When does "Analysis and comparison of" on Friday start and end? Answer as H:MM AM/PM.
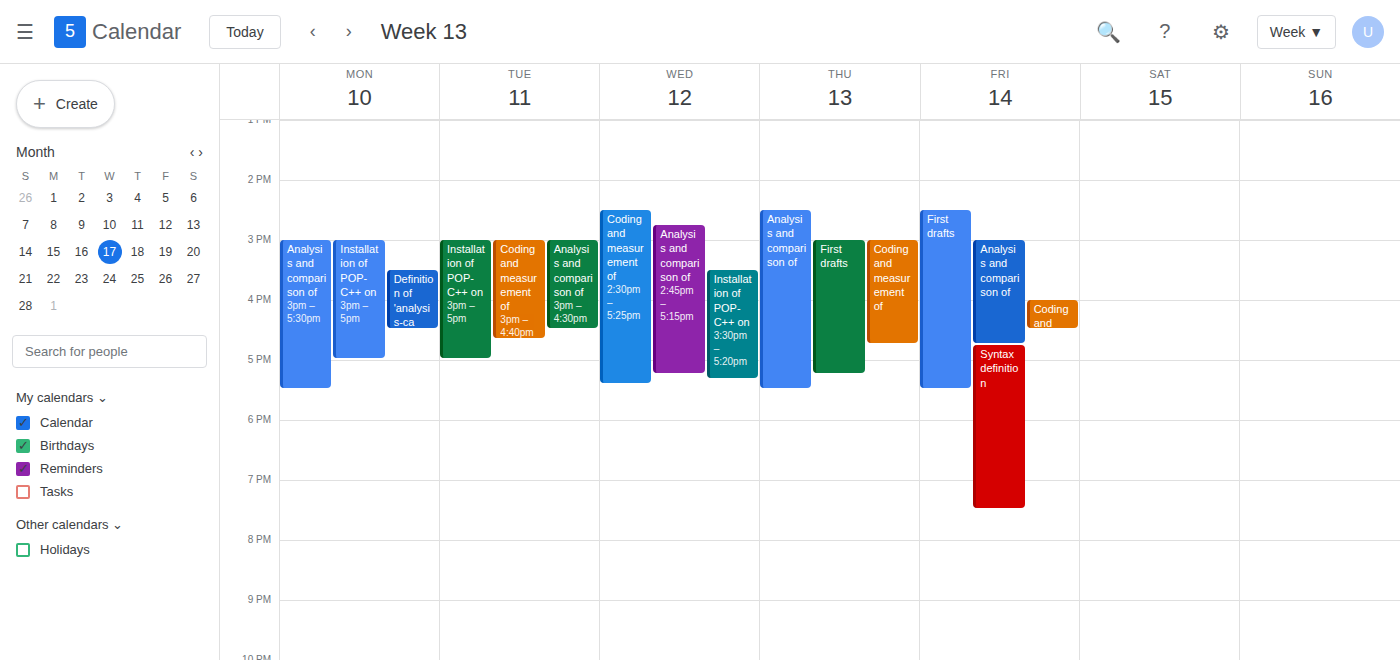
3:00 PM to 4:45 PM